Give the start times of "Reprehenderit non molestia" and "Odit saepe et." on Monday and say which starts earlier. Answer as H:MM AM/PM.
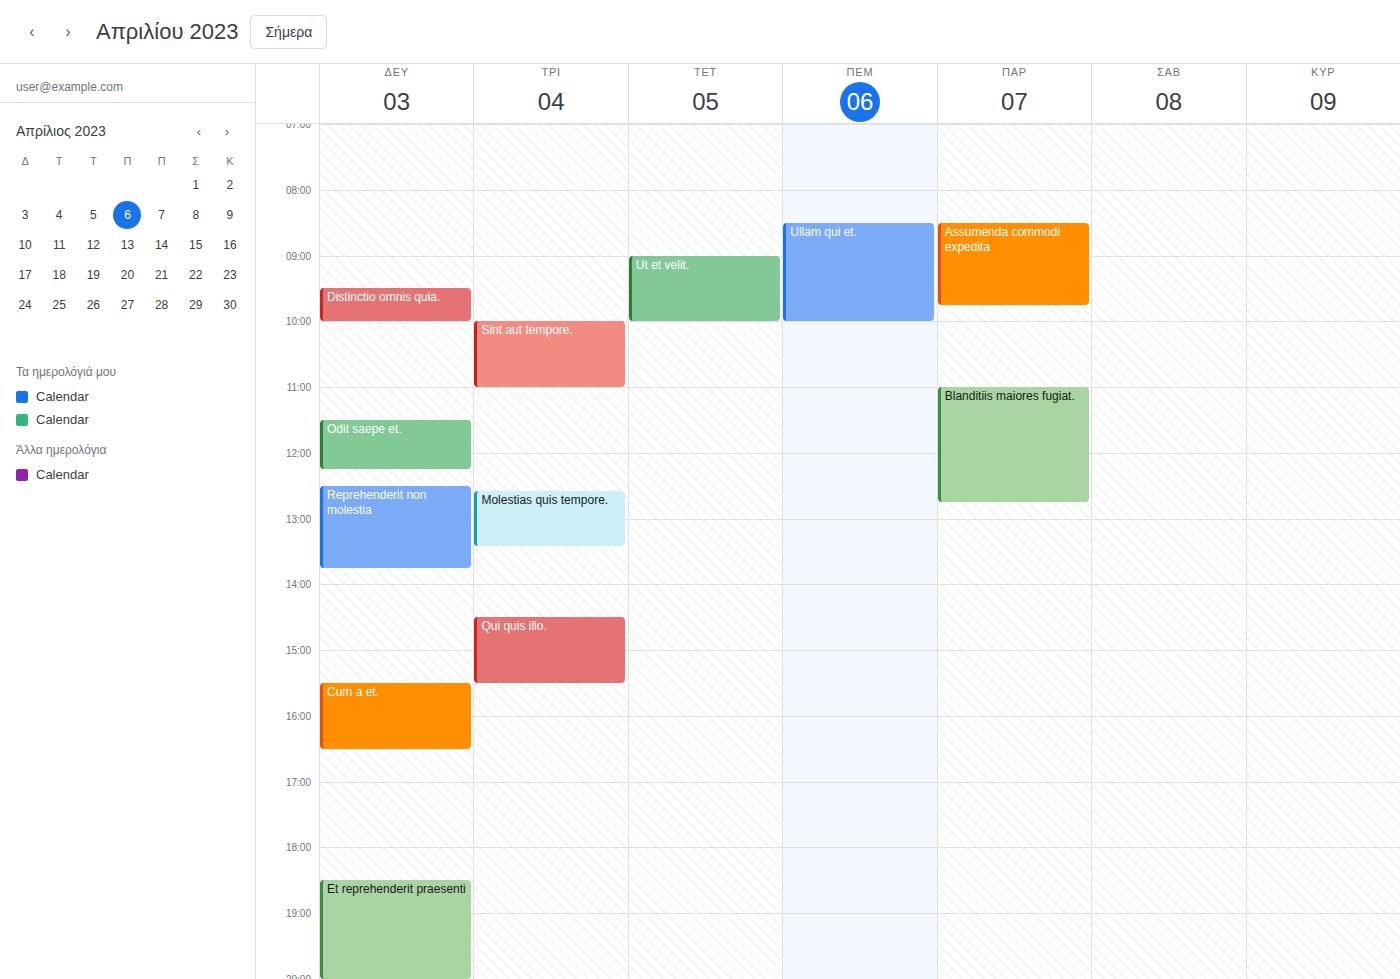
"Odit saepe et." 11:30 AM; "Reprehenderit non molestia" 12:30 PM.